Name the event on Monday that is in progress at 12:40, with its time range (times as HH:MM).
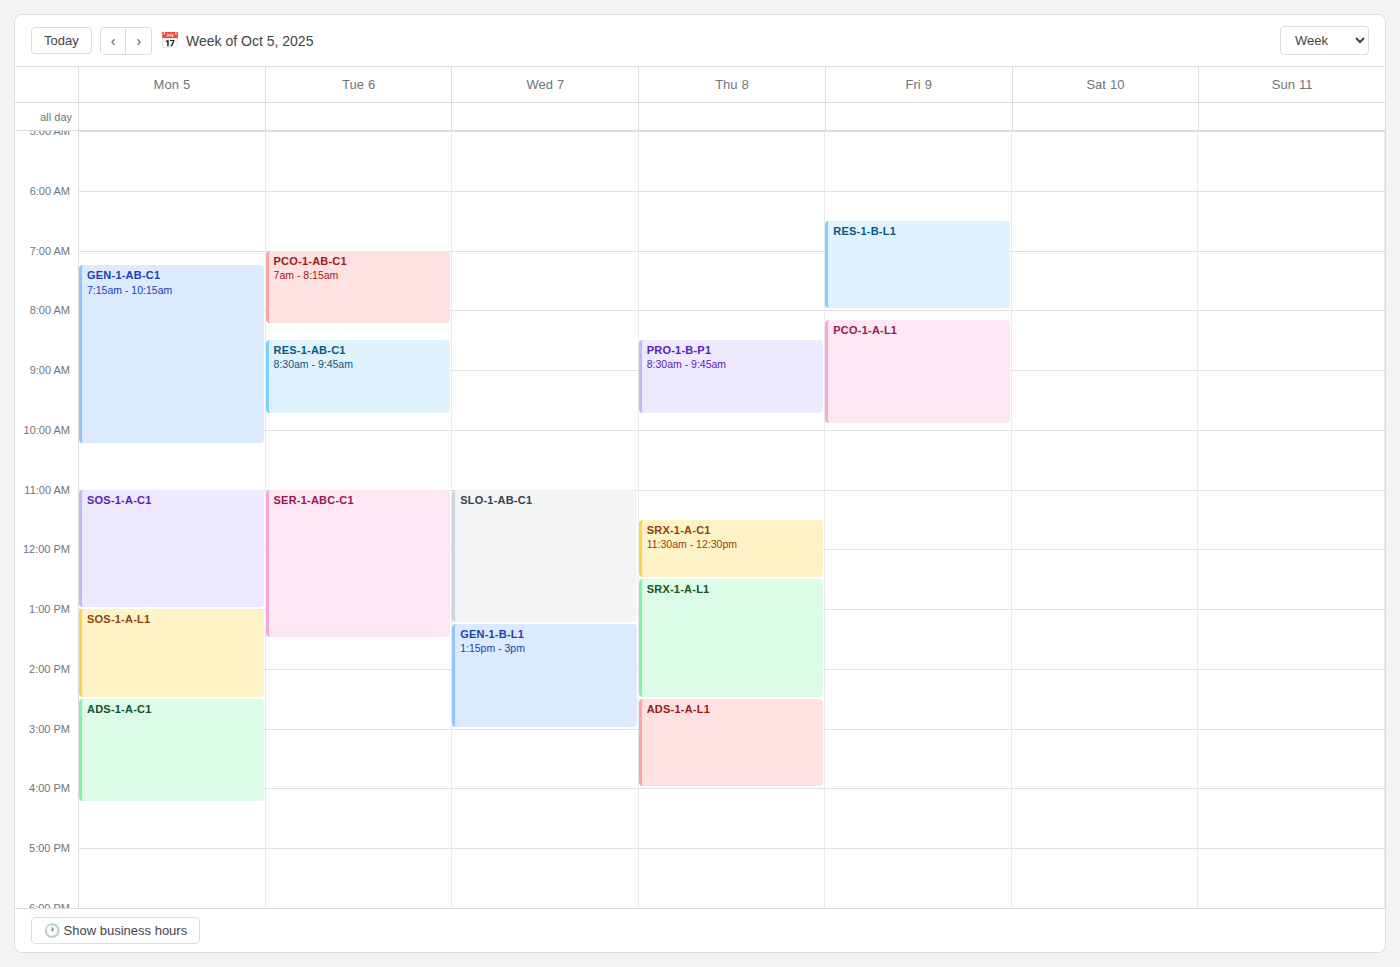
"SOS-1-A-C1", 11:00 to 13:00